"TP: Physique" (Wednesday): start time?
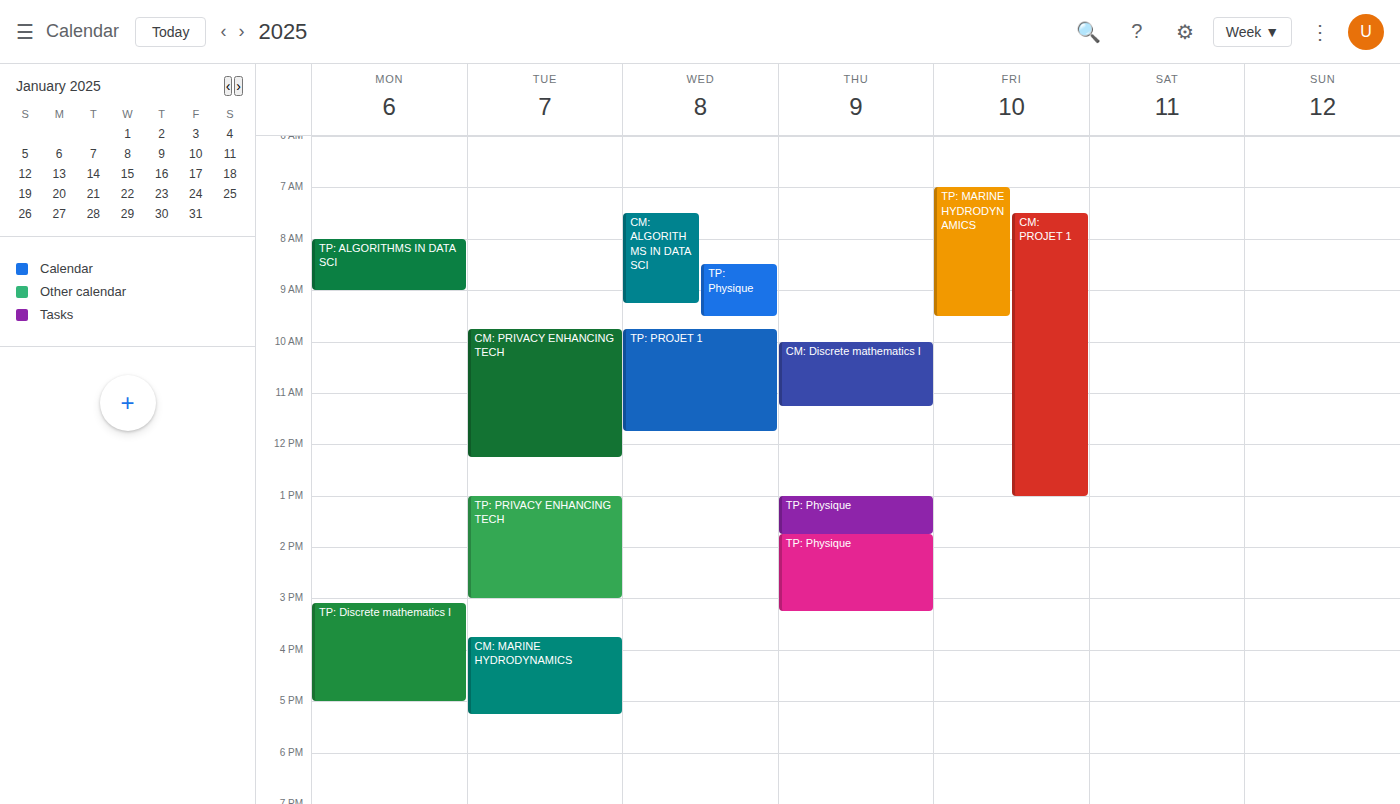
8:30 AM